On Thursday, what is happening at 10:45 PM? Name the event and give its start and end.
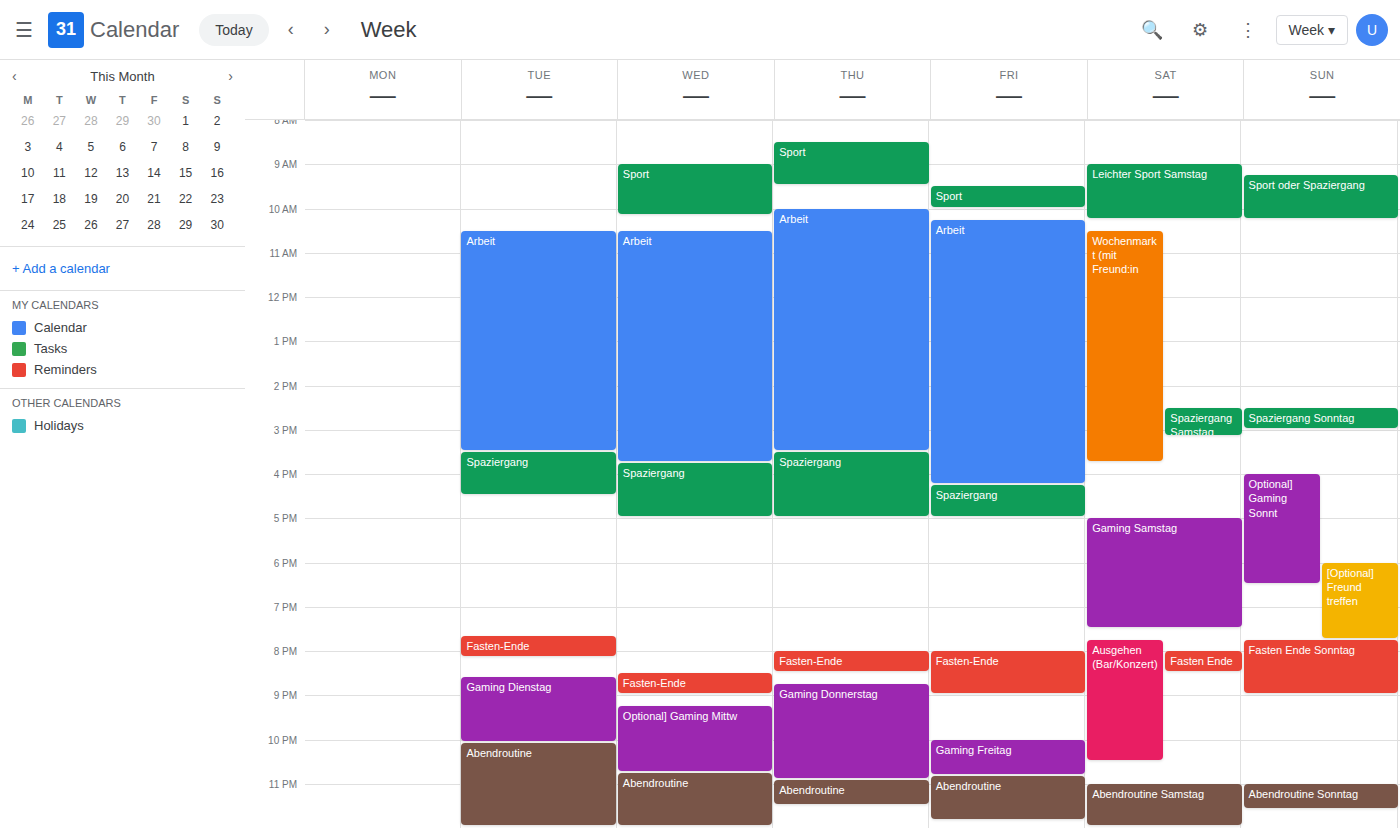
"Gaming Donnerstag", 8:45 PM to 10:55 PM